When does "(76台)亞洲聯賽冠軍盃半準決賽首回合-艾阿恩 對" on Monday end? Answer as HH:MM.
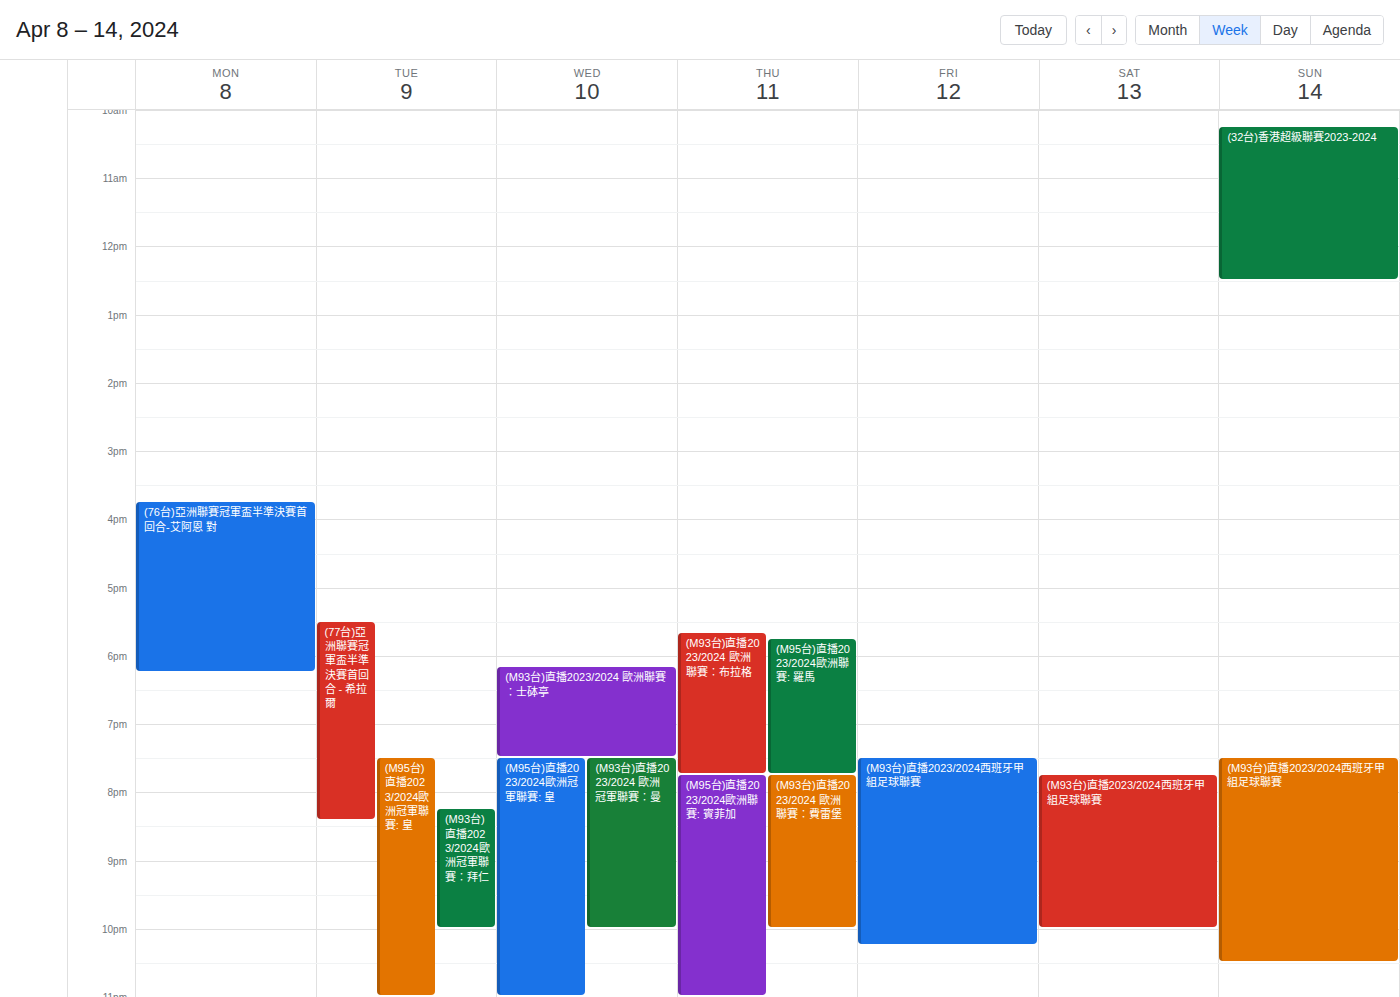
18:15